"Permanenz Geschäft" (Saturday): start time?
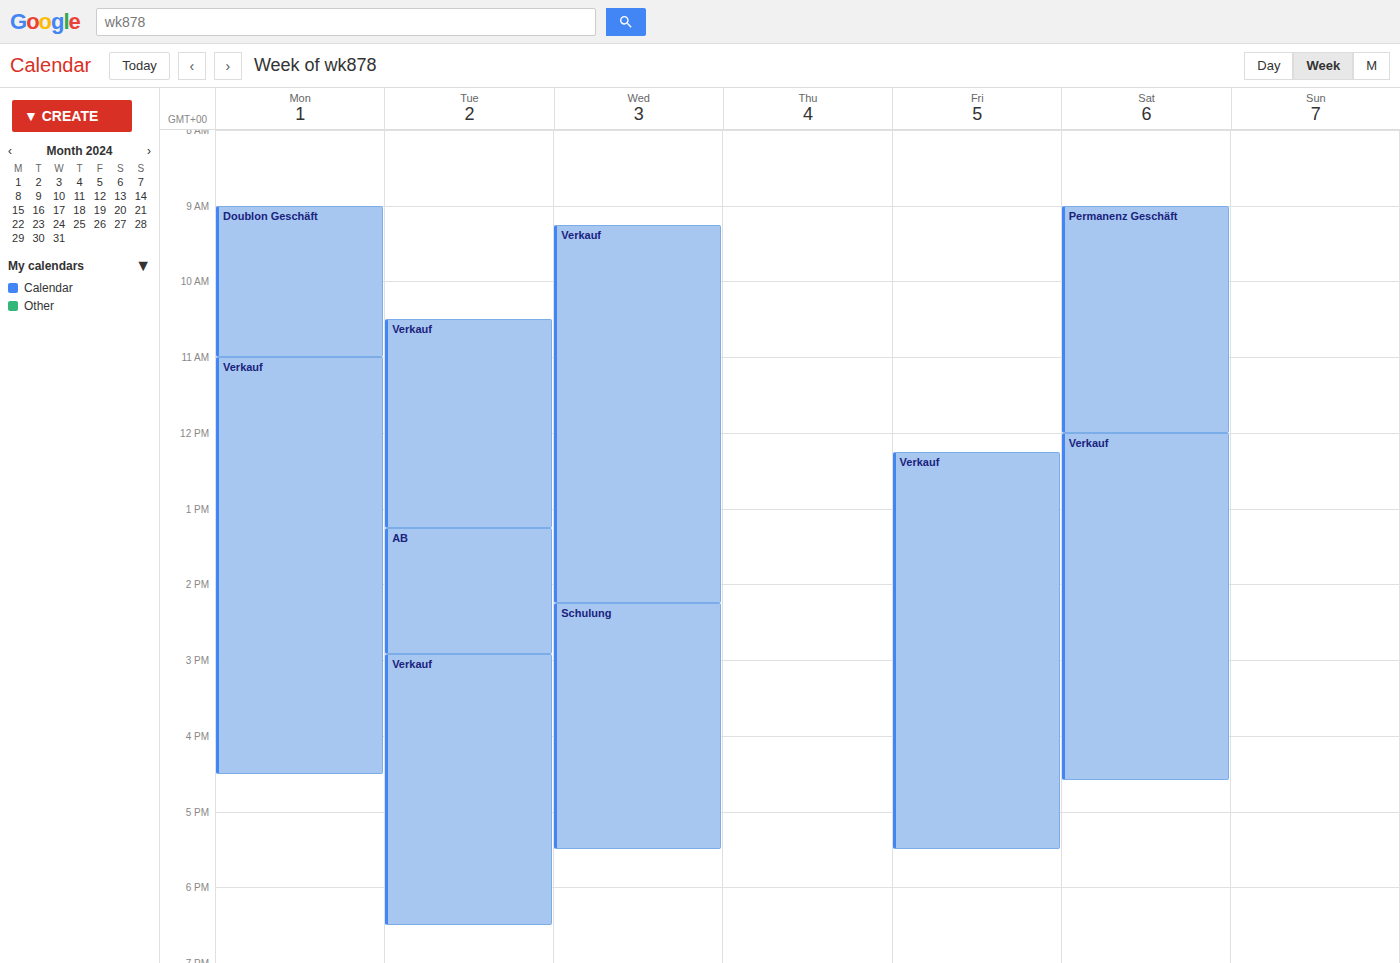
9:00 AM